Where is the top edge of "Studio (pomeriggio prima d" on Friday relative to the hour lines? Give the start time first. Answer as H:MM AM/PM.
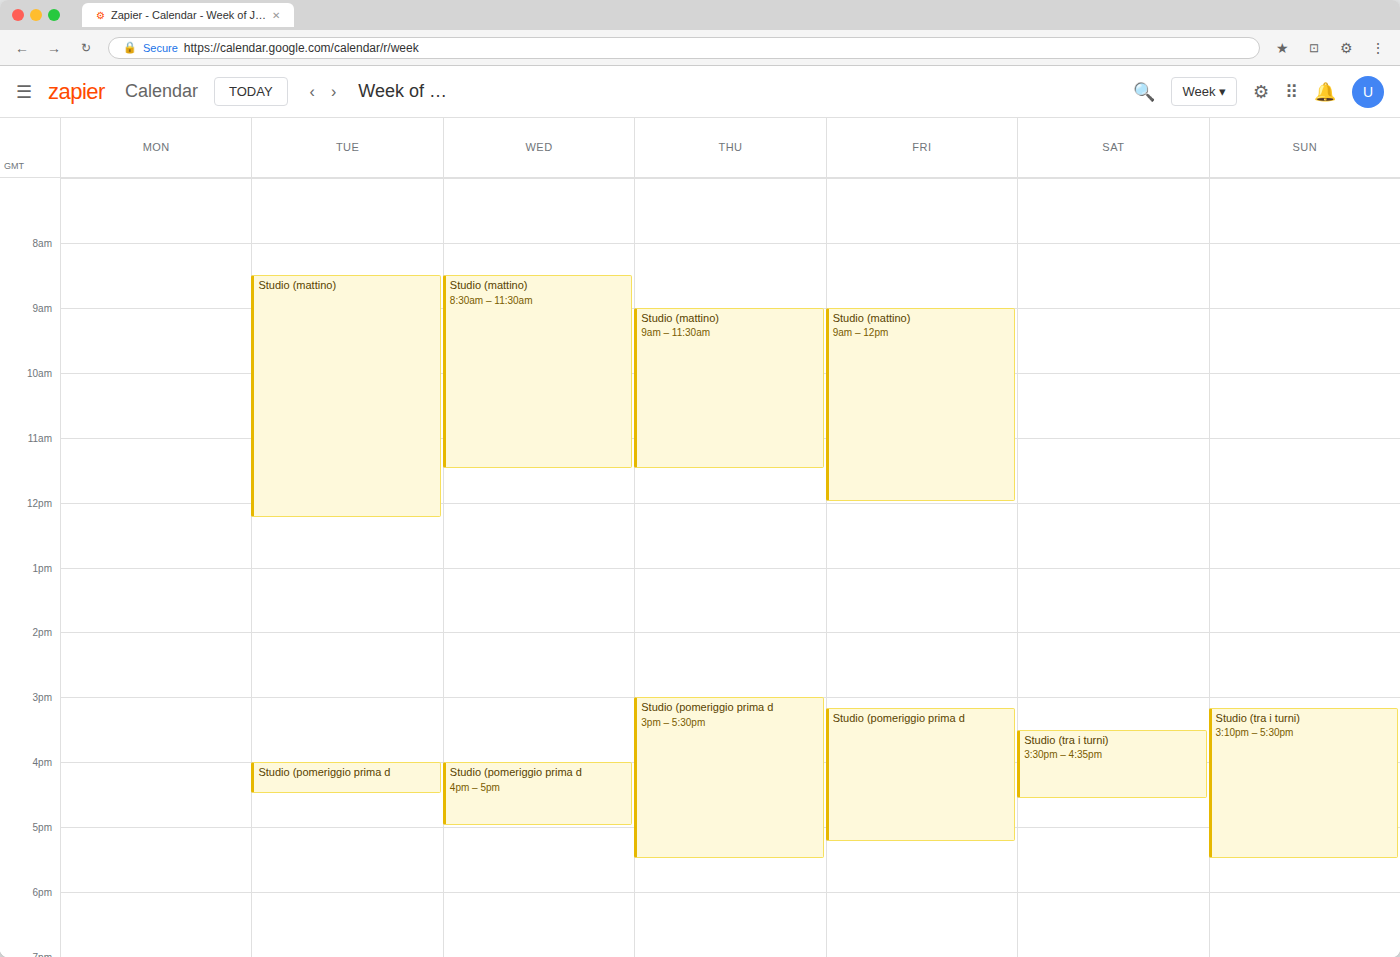
3:10 PM -- neither: 10 minutes below the 3 PM line and 50 minutes above the 4 PM line.